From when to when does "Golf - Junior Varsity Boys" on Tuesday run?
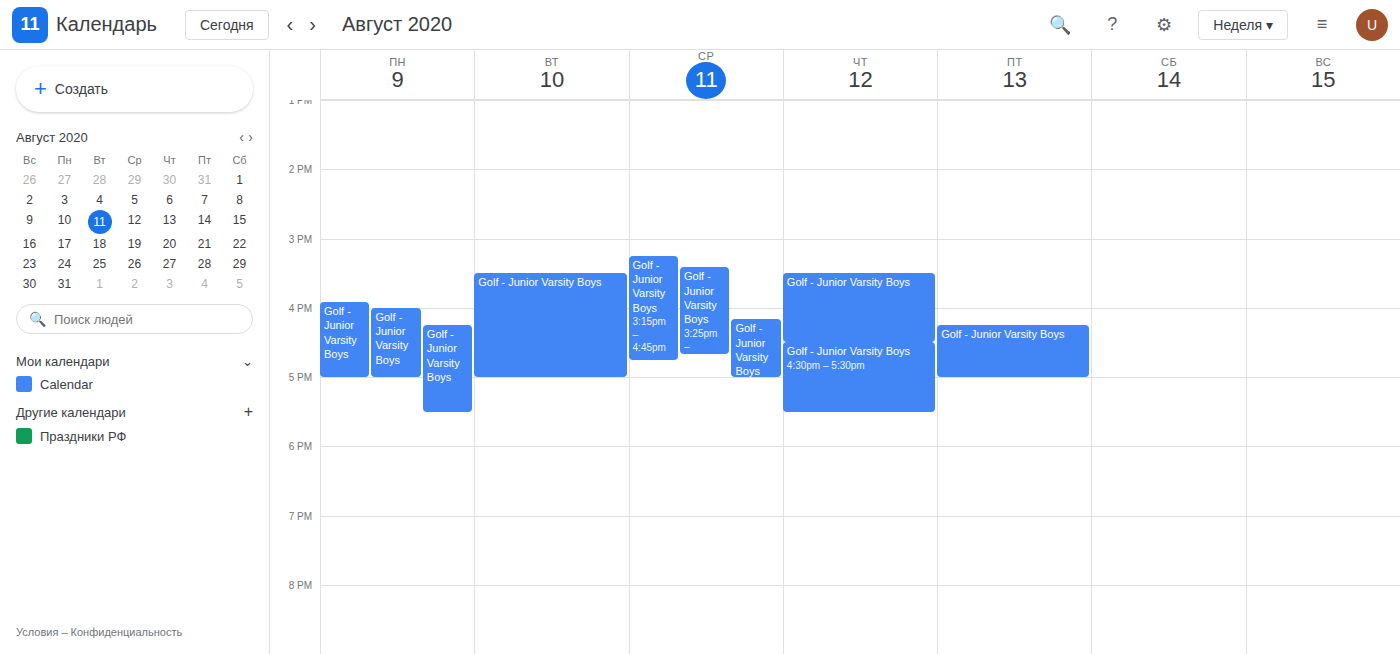
3:30 PM to 5:00 PM